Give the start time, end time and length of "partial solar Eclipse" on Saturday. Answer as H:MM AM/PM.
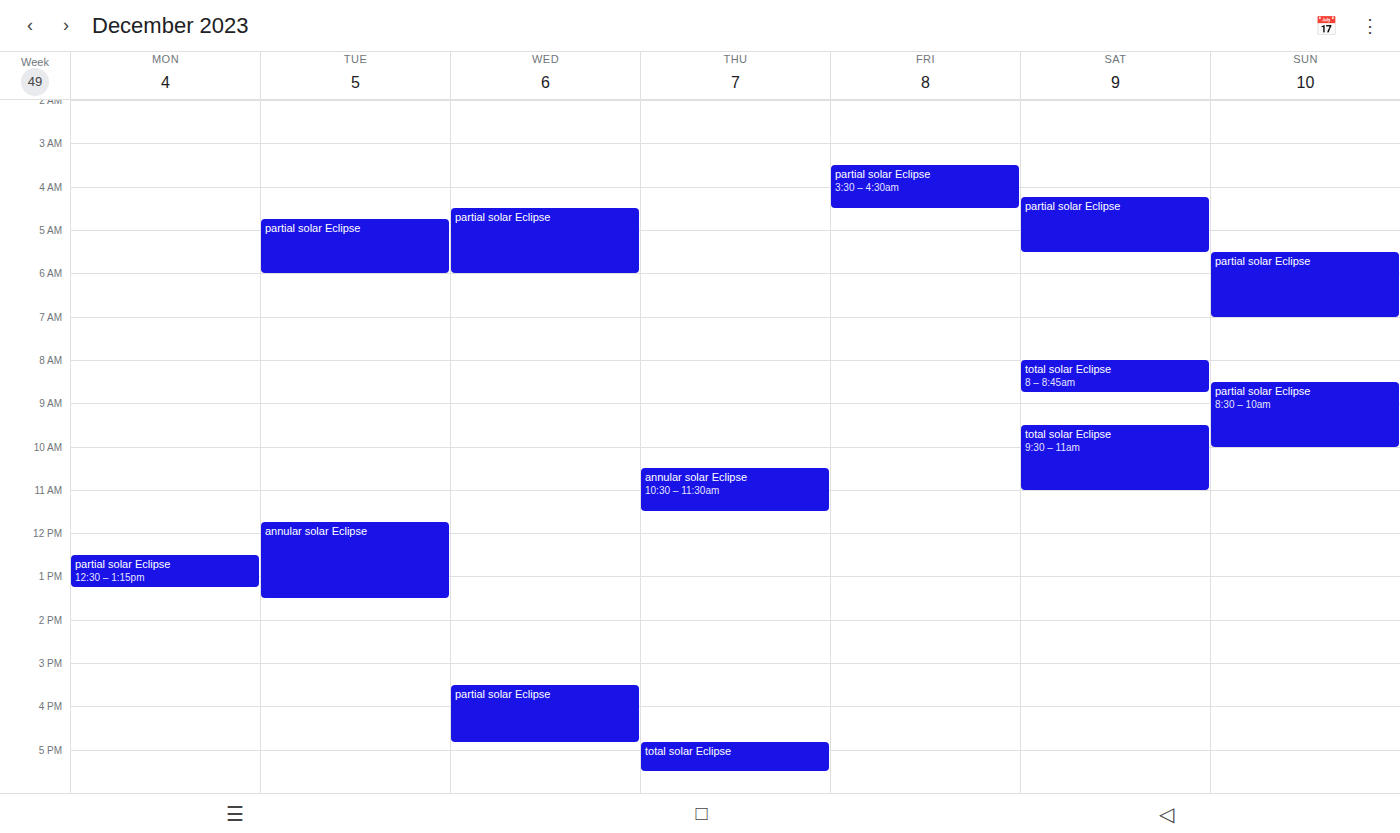
4:15 AM to 5:30 AM, 1 hour 15 minutes